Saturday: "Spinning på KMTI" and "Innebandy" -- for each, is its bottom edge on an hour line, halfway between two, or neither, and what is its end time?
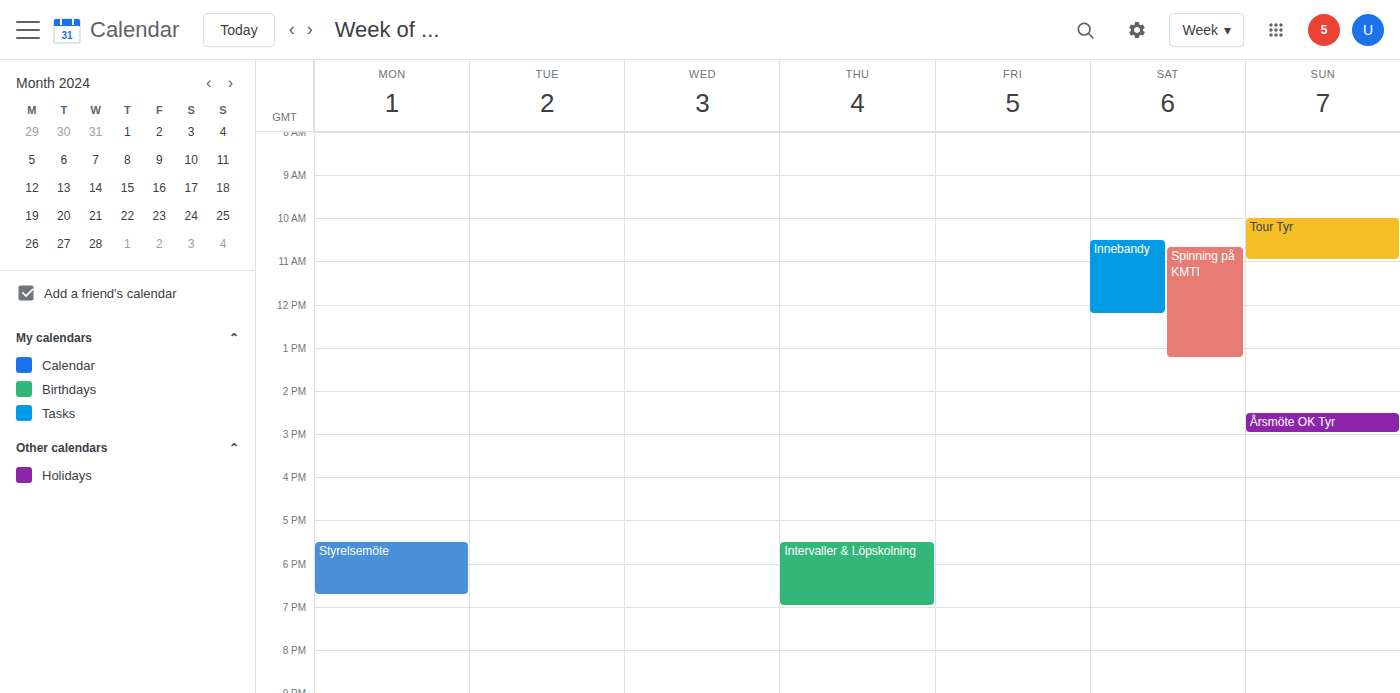
"Spinning på KMTI": 1:15 PM, neither: a quarter of the way from the 1 PM line to the 2 PM line. "Innebandy": 12:15 PM, neither: a quarter of the way from the 12 PM line to the 1 PM line.